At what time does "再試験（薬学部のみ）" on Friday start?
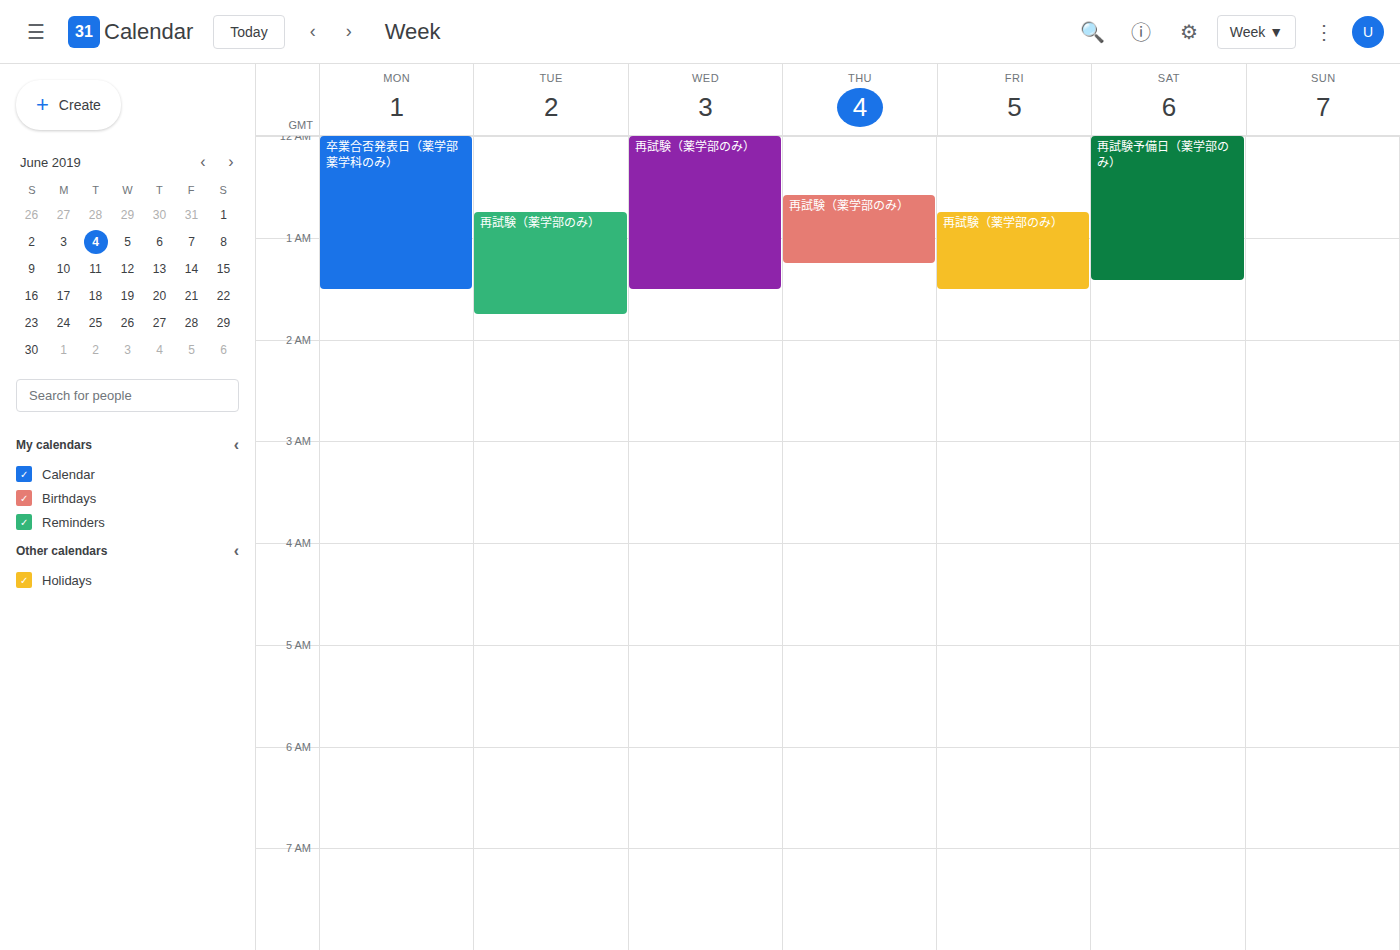
00:45